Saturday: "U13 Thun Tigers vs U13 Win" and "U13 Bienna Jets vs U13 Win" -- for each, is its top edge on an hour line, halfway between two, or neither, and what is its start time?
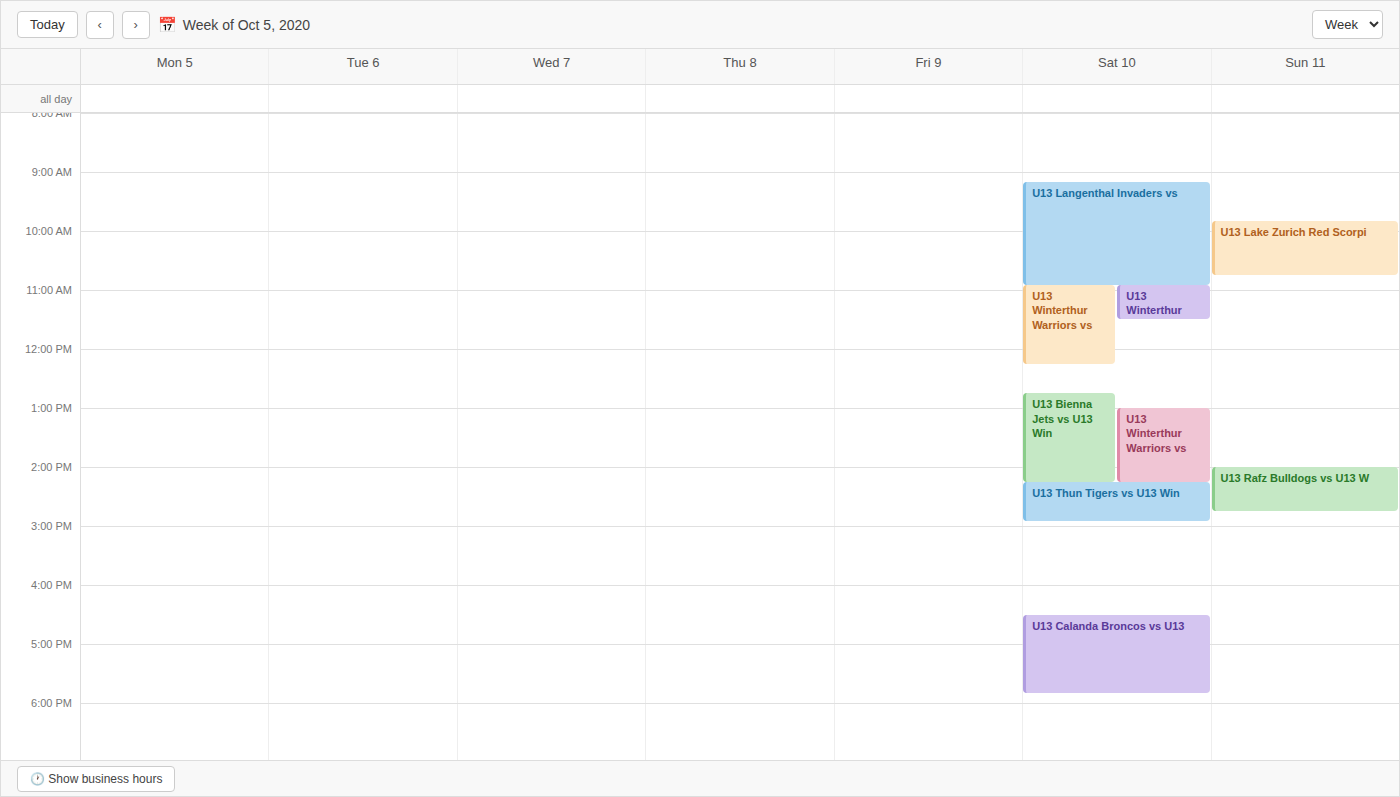
"U13 Thun Tigers vs U13 Win": 14:15, neither: a quarter of the way from the 14:00 line to the 15:00 line. "U13 Bienna Jets vs U13 Win": 12:45, neither: three quarters of the way from the 12:00 line to the 13:00 line.